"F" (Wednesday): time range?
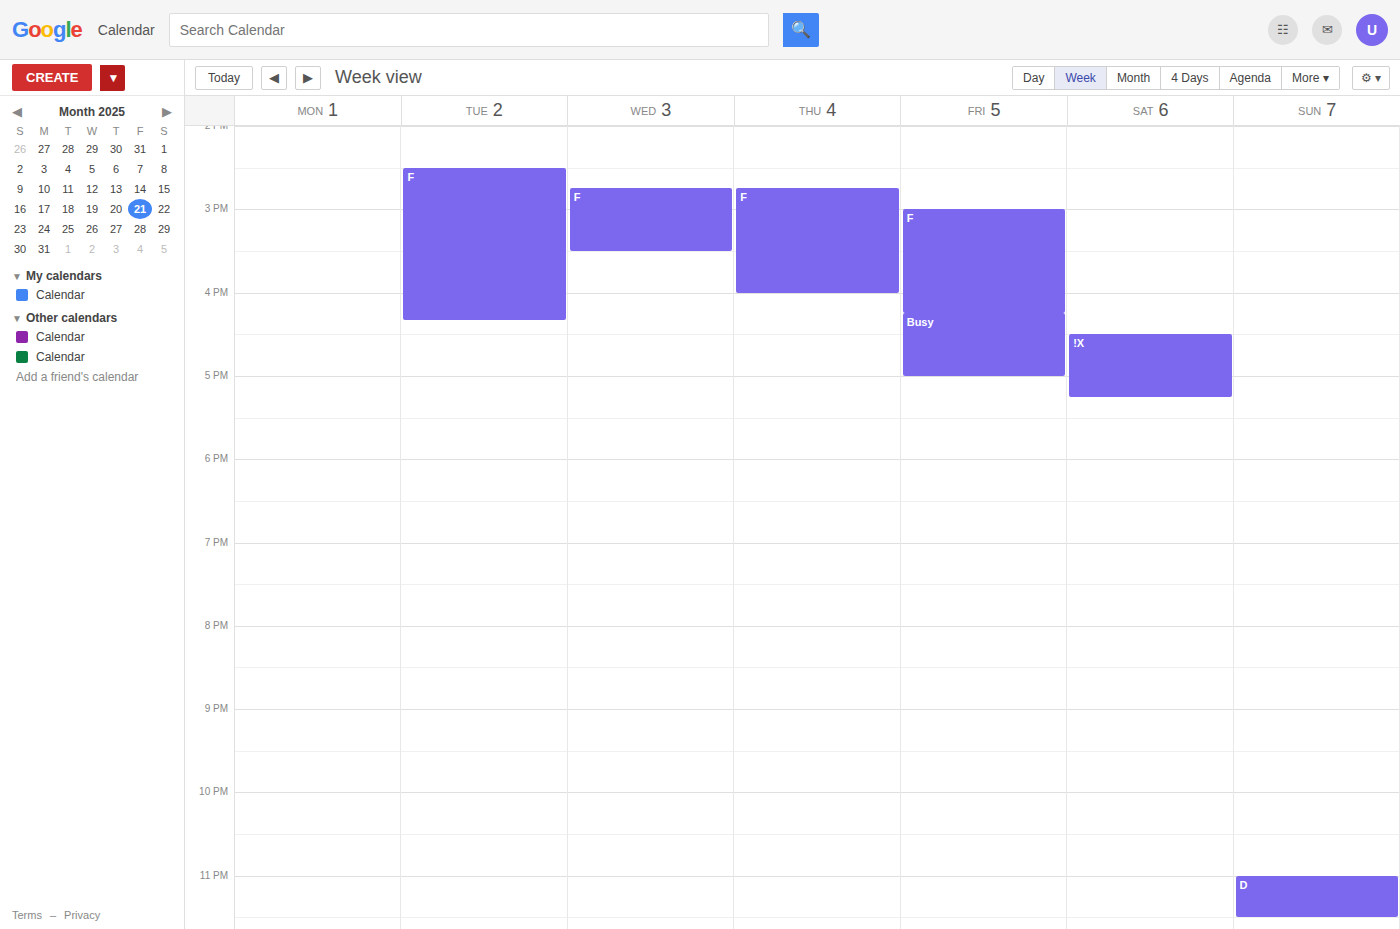
2:45 PM to 3:30 PM